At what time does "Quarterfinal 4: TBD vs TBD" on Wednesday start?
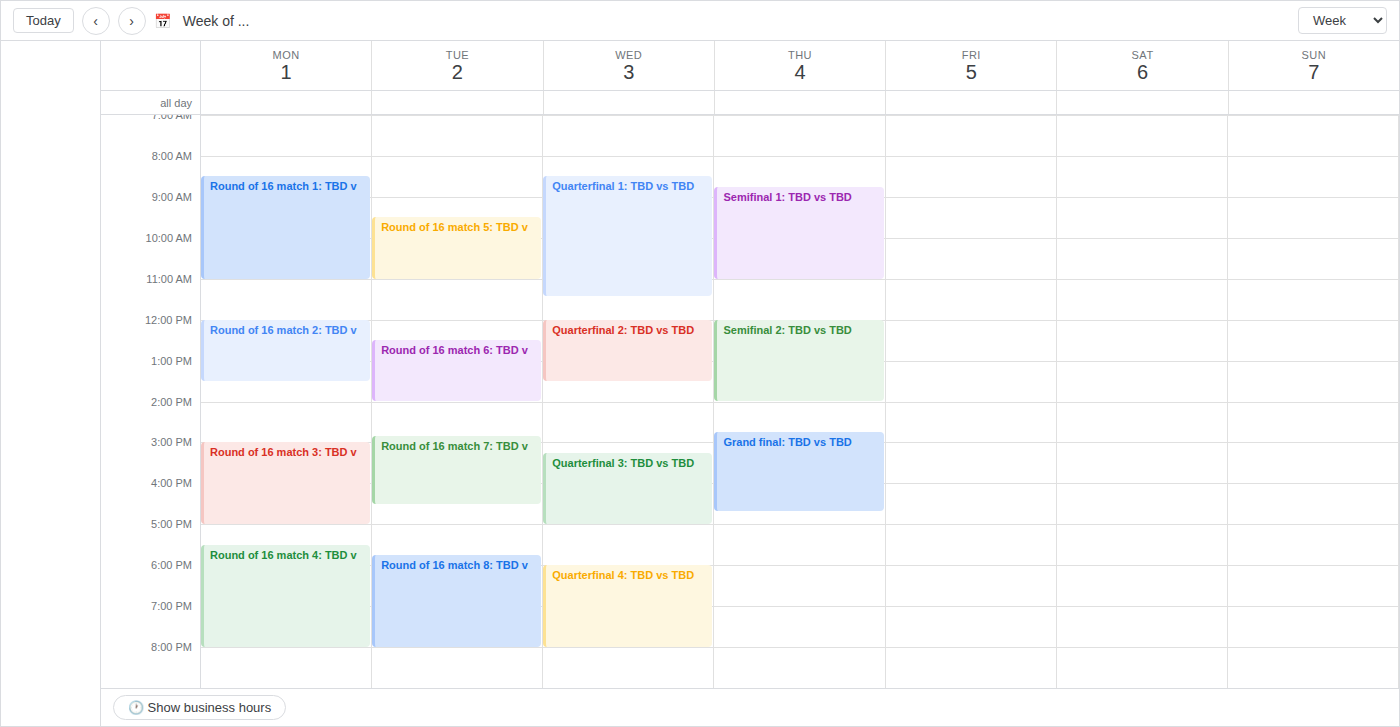
6:00 PM